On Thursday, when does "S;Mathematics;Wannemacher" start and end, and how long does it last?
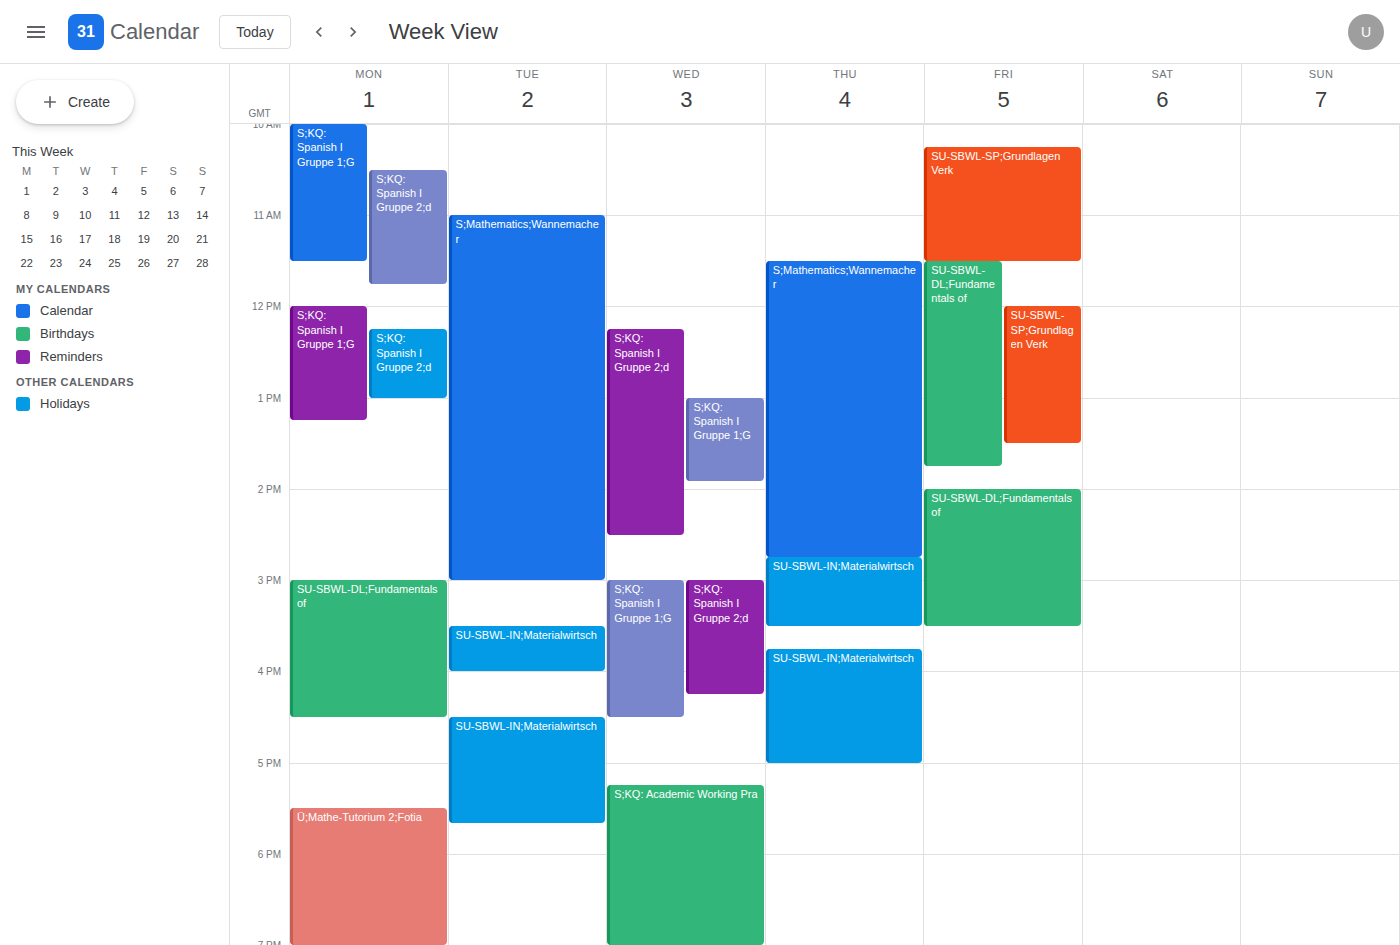
11:30 AM to 2:45 PM, 3 hours 15 minutes